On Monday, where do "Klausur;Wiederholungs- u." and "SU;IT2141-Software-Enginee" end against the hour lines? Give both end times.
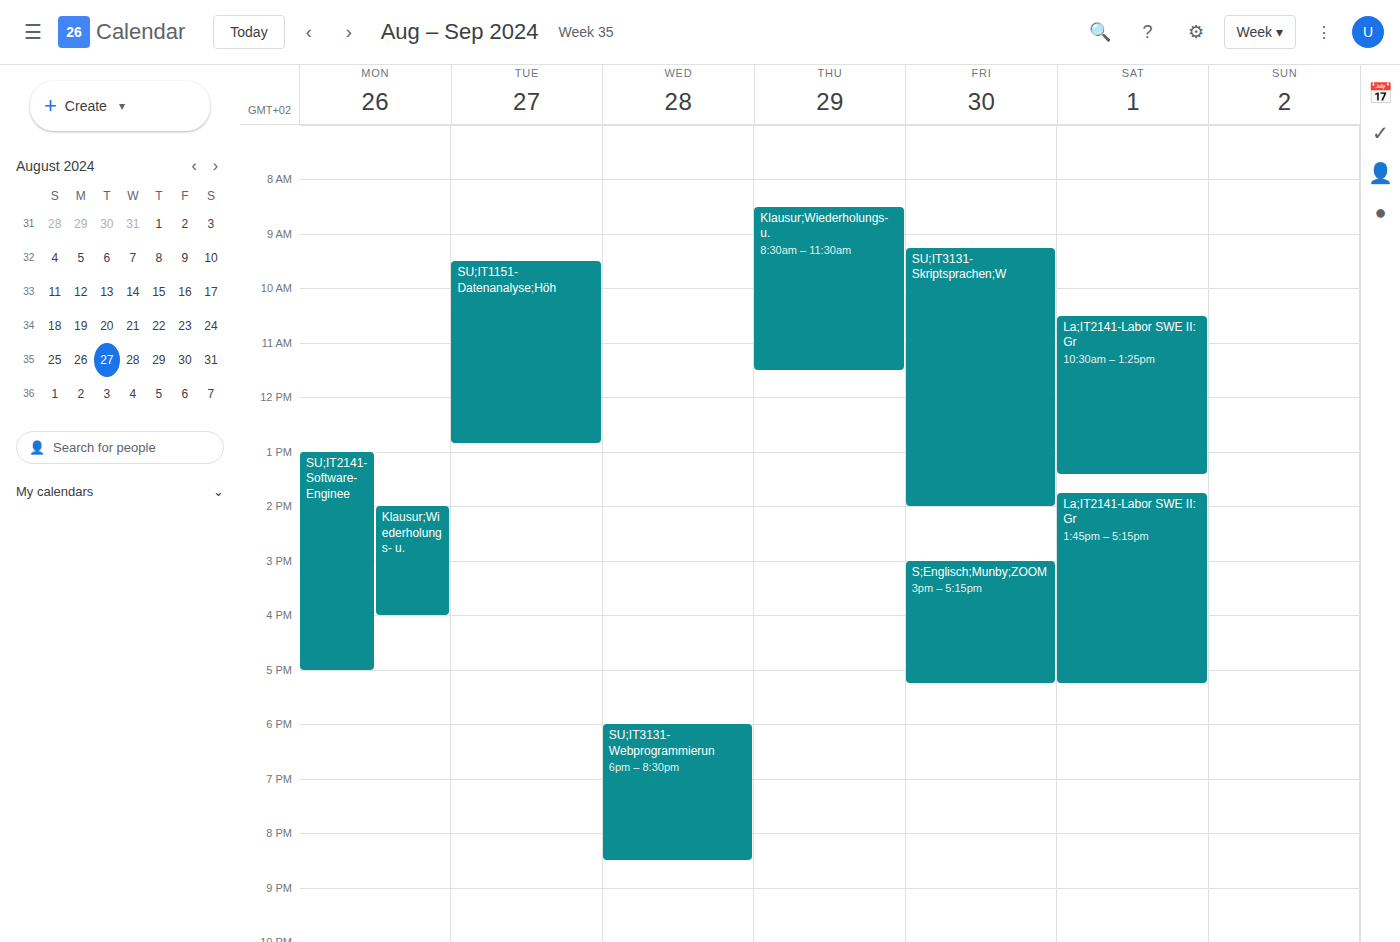
"Klausur;Wiederholungs- u.": 4:00 PM, exactly on the 4 PM line. "SU;IT2141-Software-Enginee": 5:00 PM, exactly on the 5 PM line.